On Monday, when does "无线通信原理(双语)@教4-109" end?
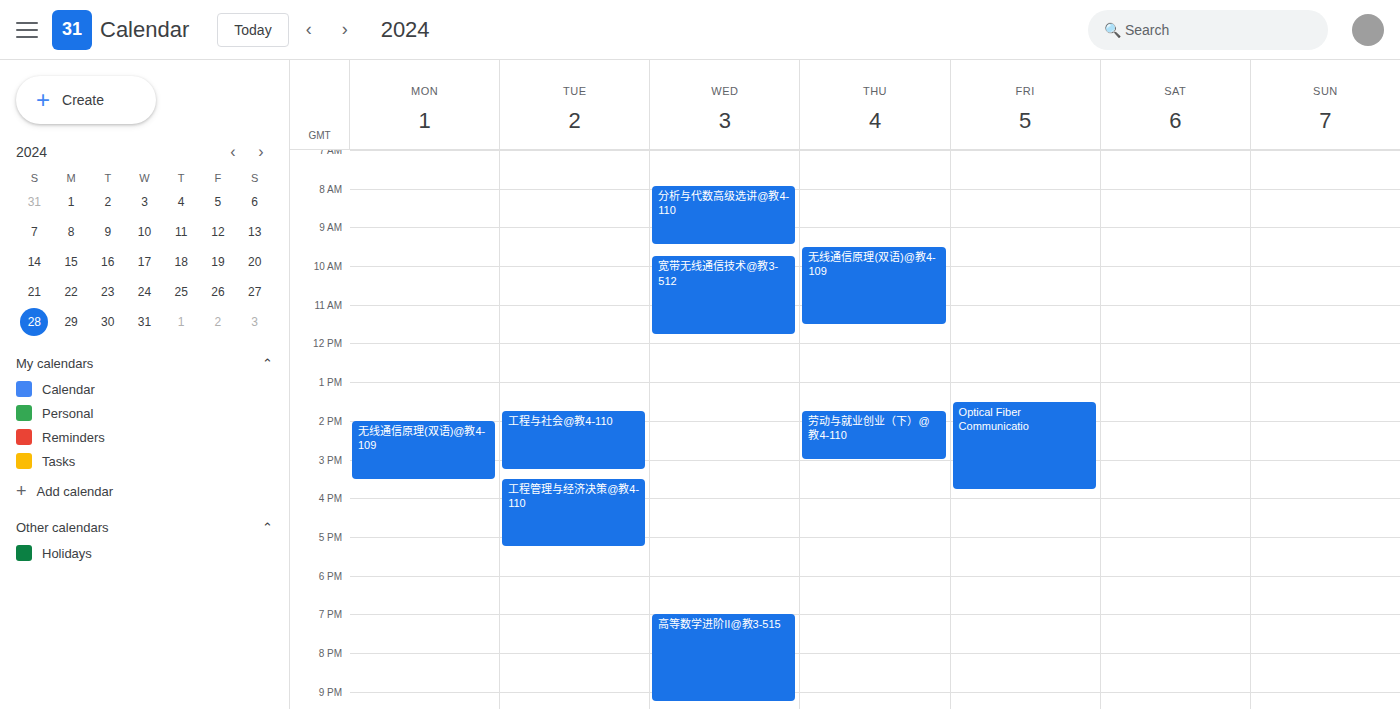
3:30 PM